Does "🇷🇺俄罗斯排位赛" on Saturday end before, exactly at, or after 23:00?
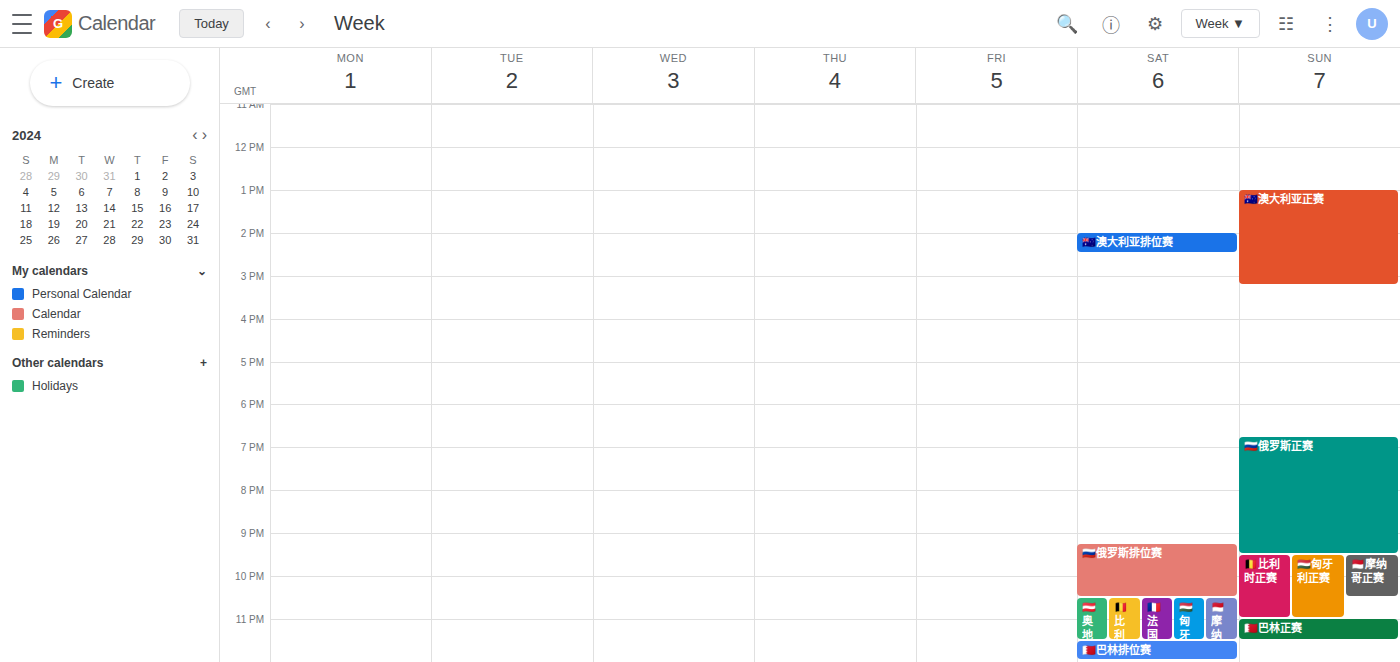
22:30 -- before 23:00, 30 minutes above the 23:00 line.